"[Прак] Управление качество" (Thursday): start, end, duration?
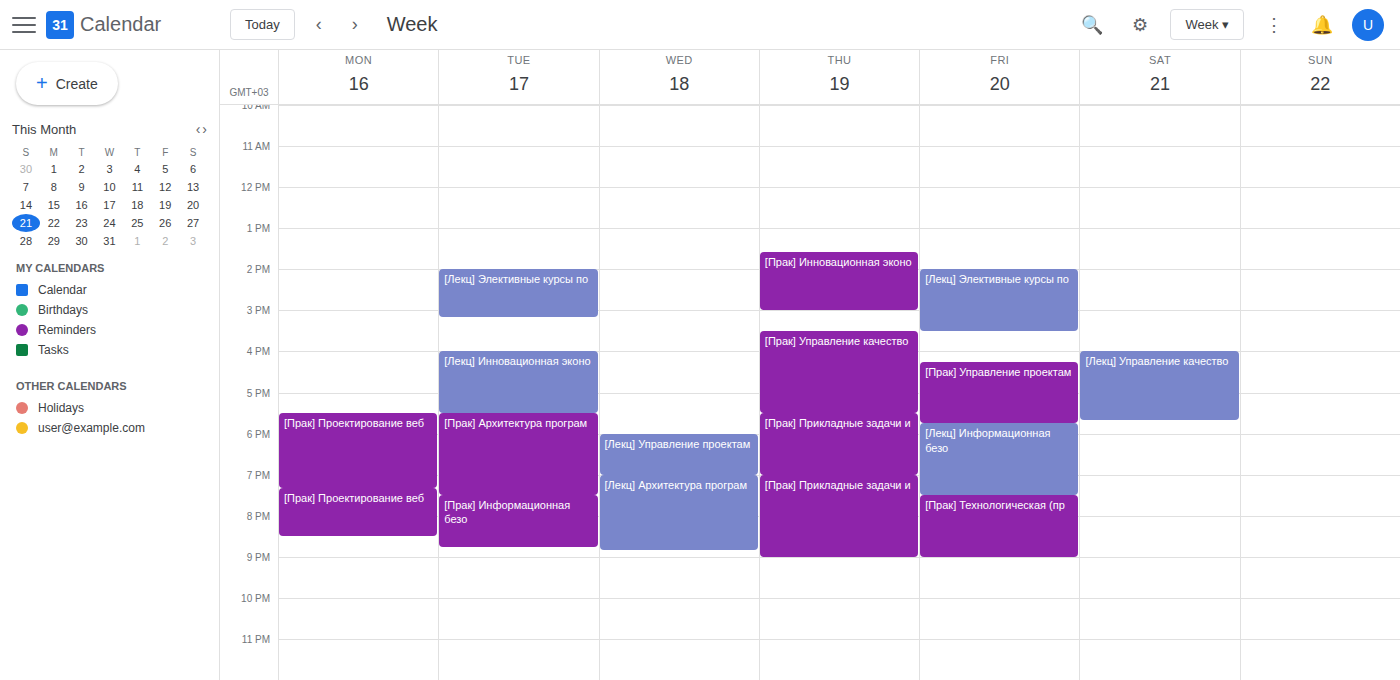
3:30 PM to 5:30 PM, 2 hours